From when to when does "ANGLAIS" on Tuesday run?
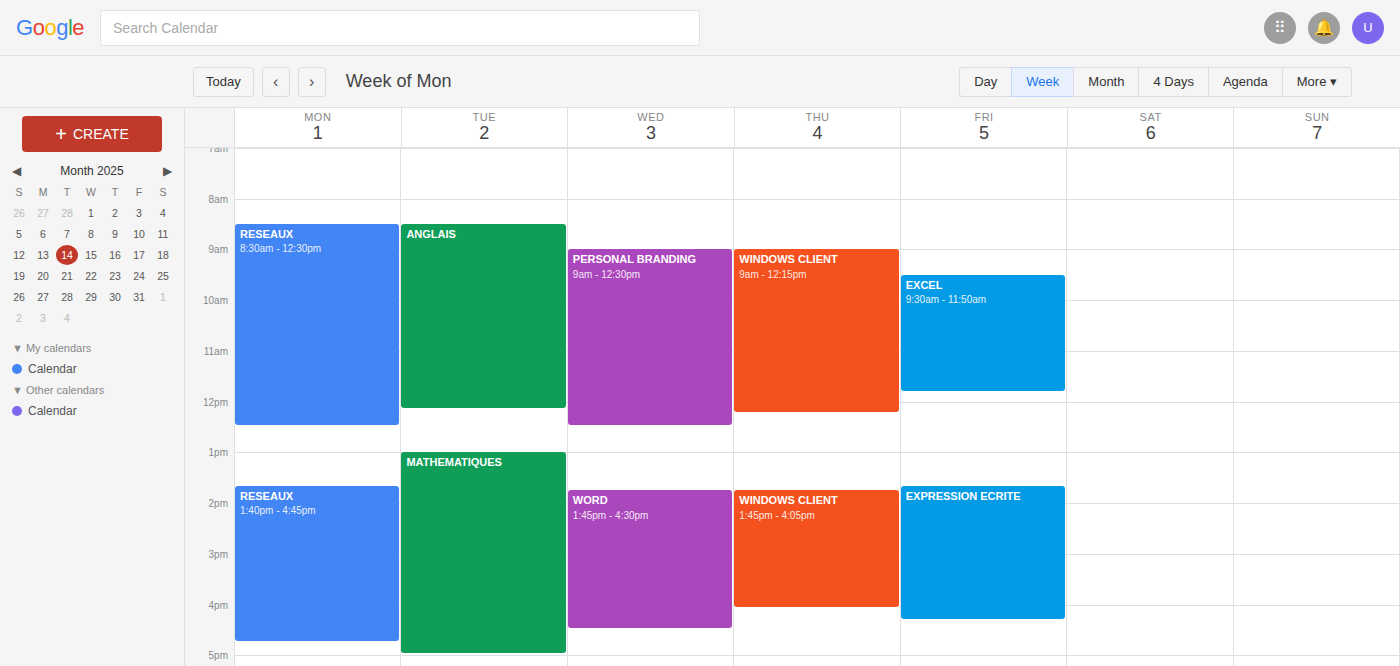
8:30 AM to 12:10 PM